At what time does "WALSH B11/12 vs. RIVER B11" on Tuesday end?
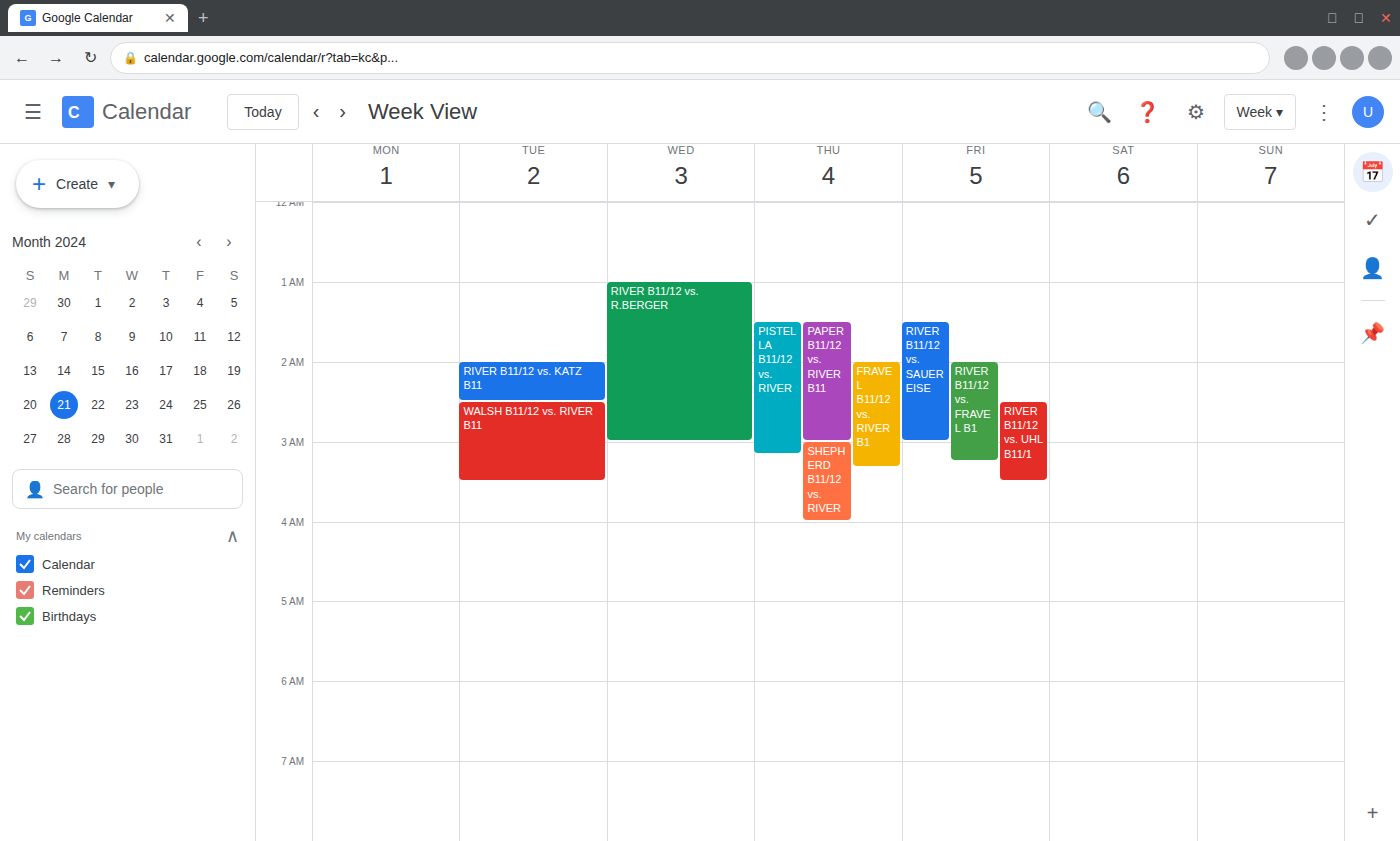
3:30 AM